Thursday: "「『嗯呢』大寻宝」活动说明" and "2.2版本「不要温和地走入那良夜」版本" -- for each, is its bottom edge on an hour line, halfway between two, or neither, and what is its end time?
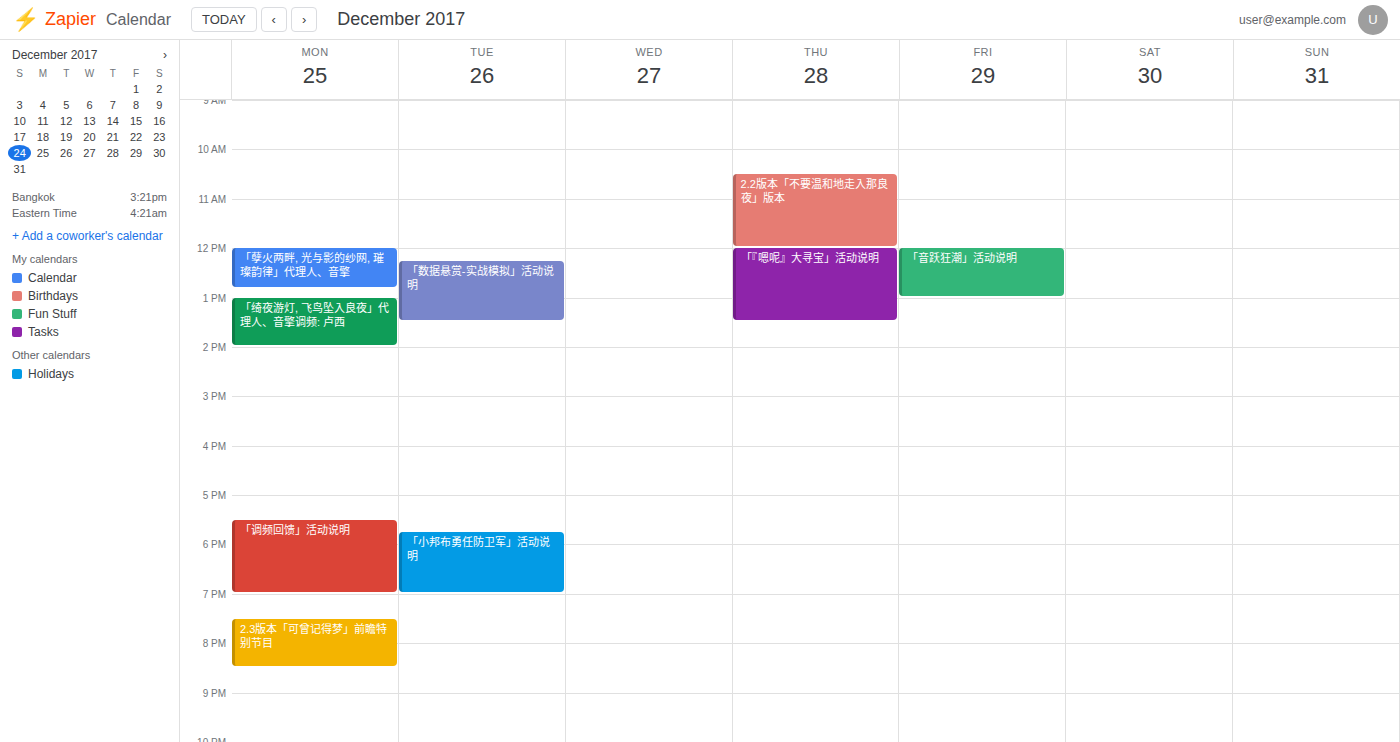
"「『嗯呢』大寻宝」活动说明": 1:30 PM, halfway between the 1 PM and 2 PM lines. "2.2版本「不要温和地走入那良夜」版本": 12:00 PM, exactly on the 12 PM line.